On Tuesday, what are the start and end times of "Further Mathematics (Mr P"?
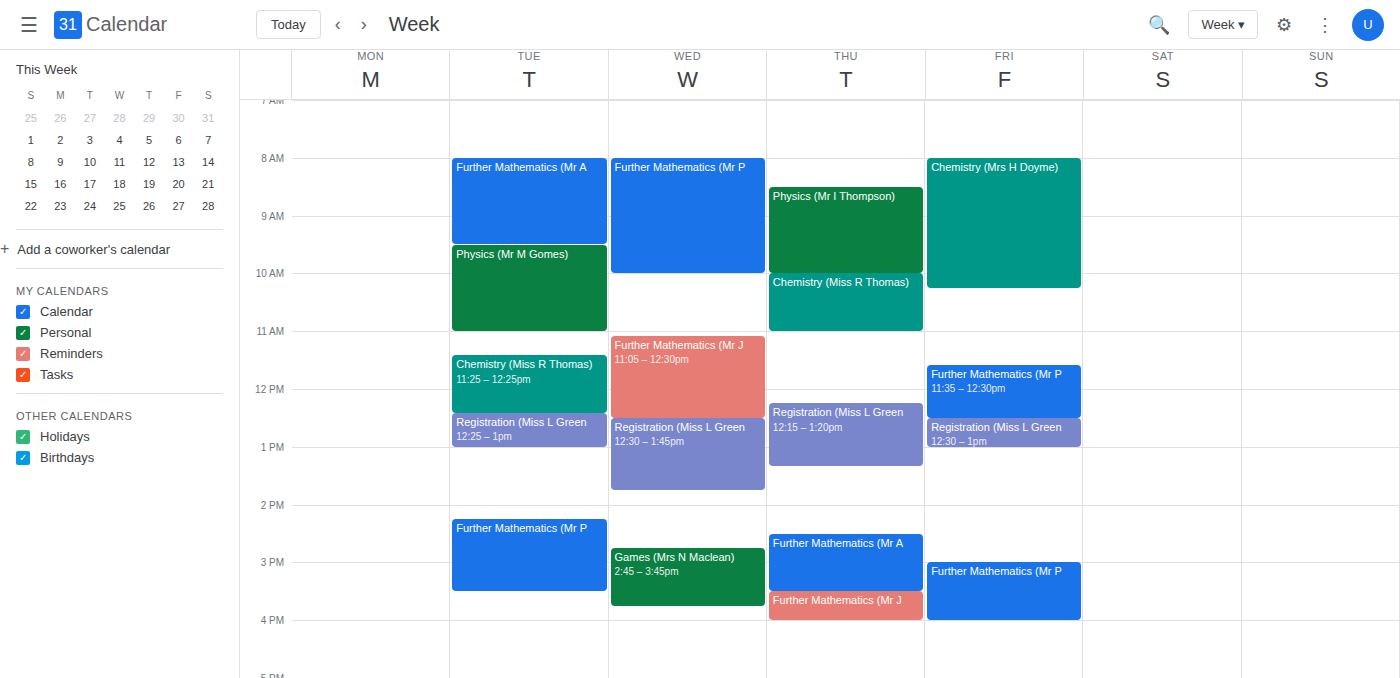
2:15 PM to 3:30 PM